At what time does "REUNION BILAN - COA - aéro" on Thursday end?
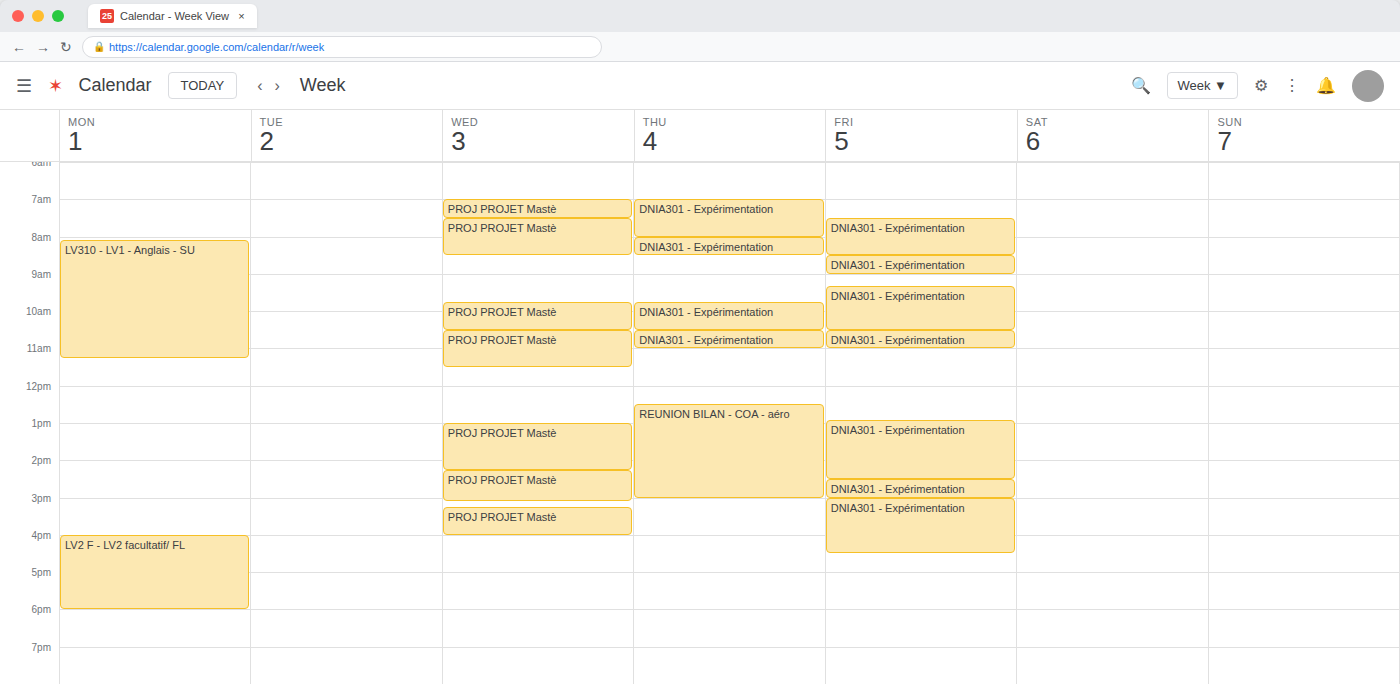
3:00 PM